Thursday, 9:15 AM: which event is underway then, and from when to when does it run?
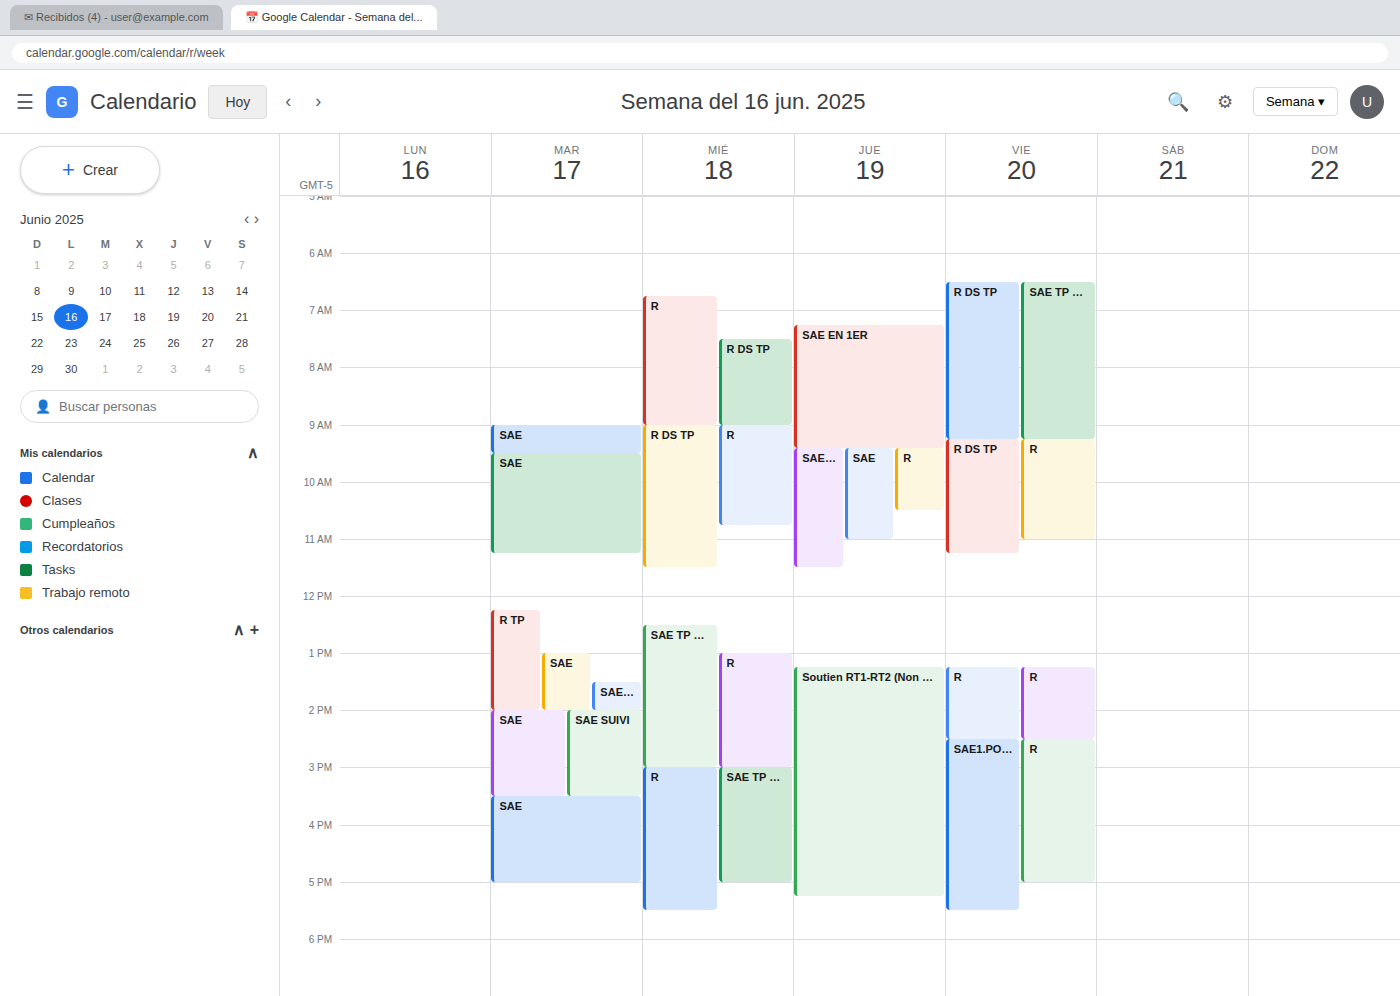
"SAE EN 1ER", 7:15 AM to 9:25 AM